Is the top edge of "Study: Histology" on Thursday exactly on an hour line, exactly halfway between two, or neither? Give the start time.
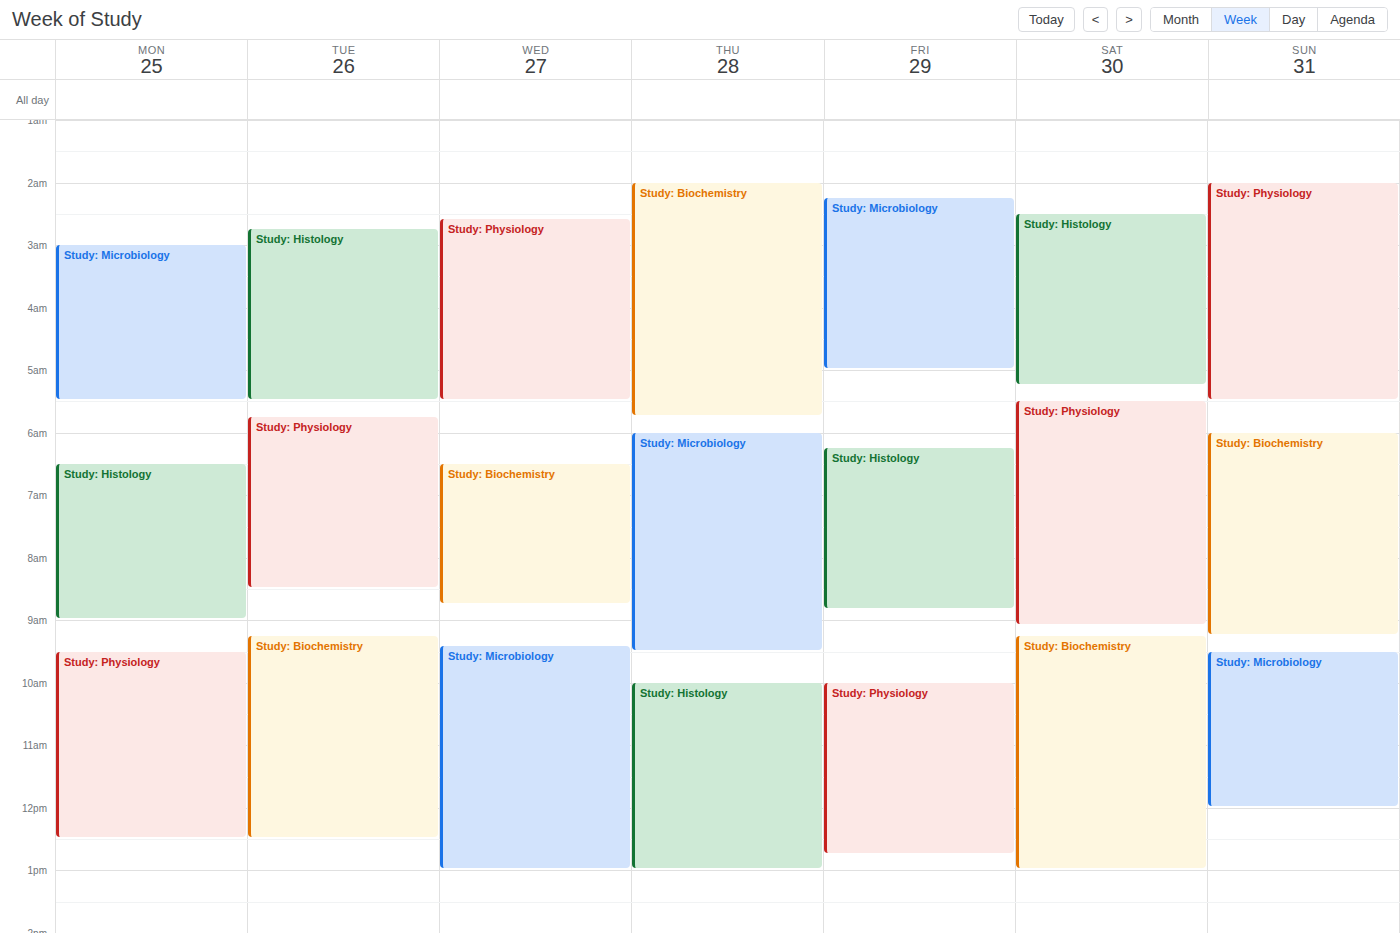
10:00 -- exactly on the 10:00 line.